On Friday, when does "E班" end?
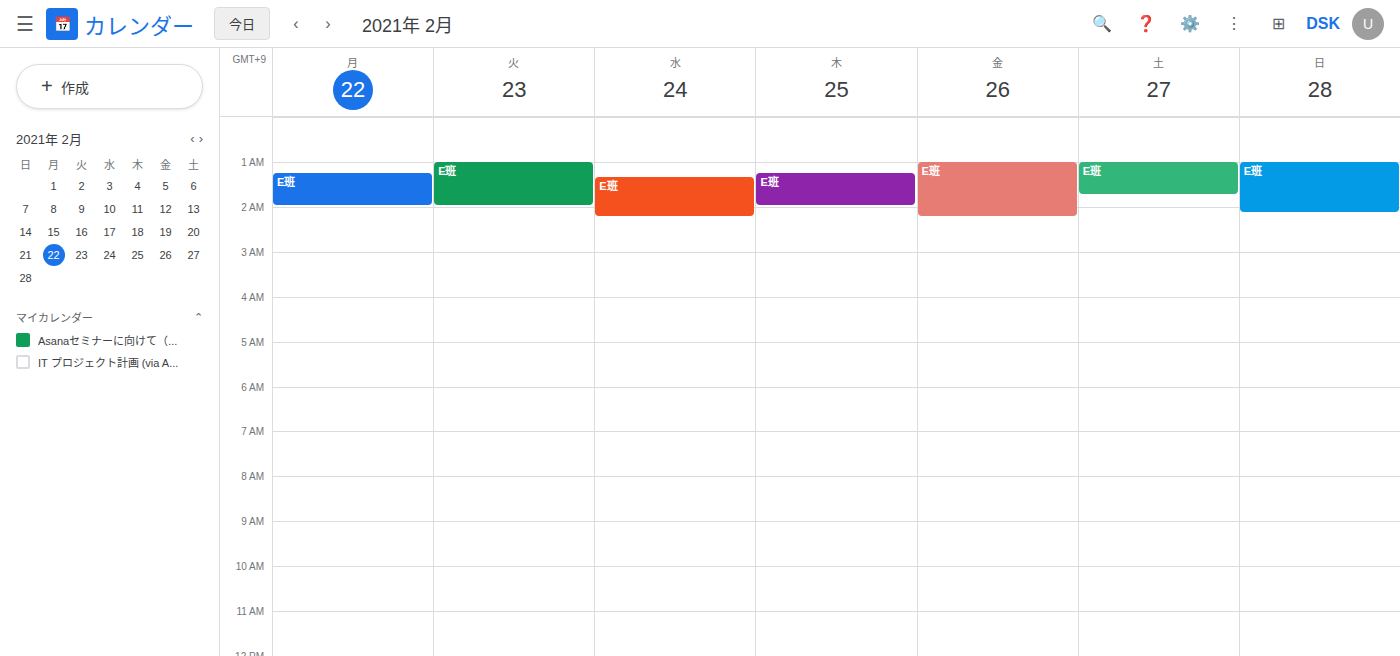
02:15